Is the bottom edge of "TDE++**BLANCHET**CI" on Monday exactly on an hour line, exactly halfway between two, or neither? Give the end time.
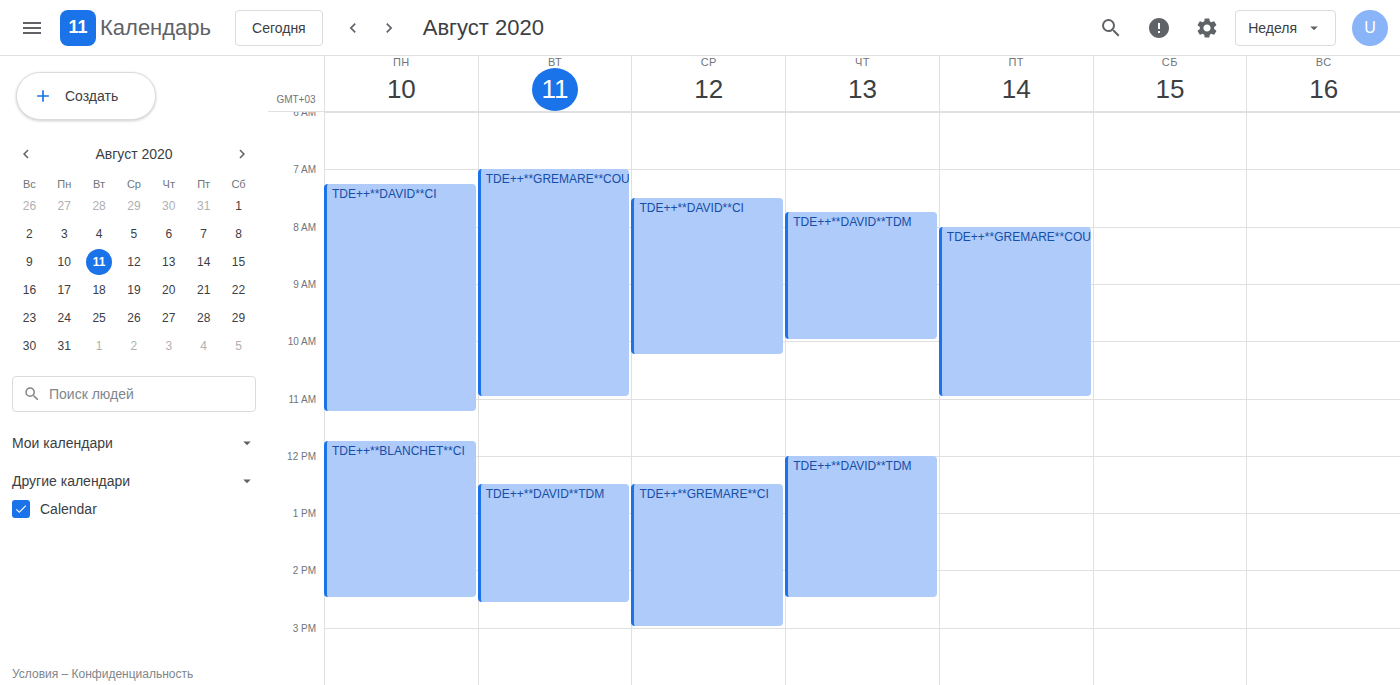
2:30 PM -- halfway between the 2 PM and 3 PM lines.